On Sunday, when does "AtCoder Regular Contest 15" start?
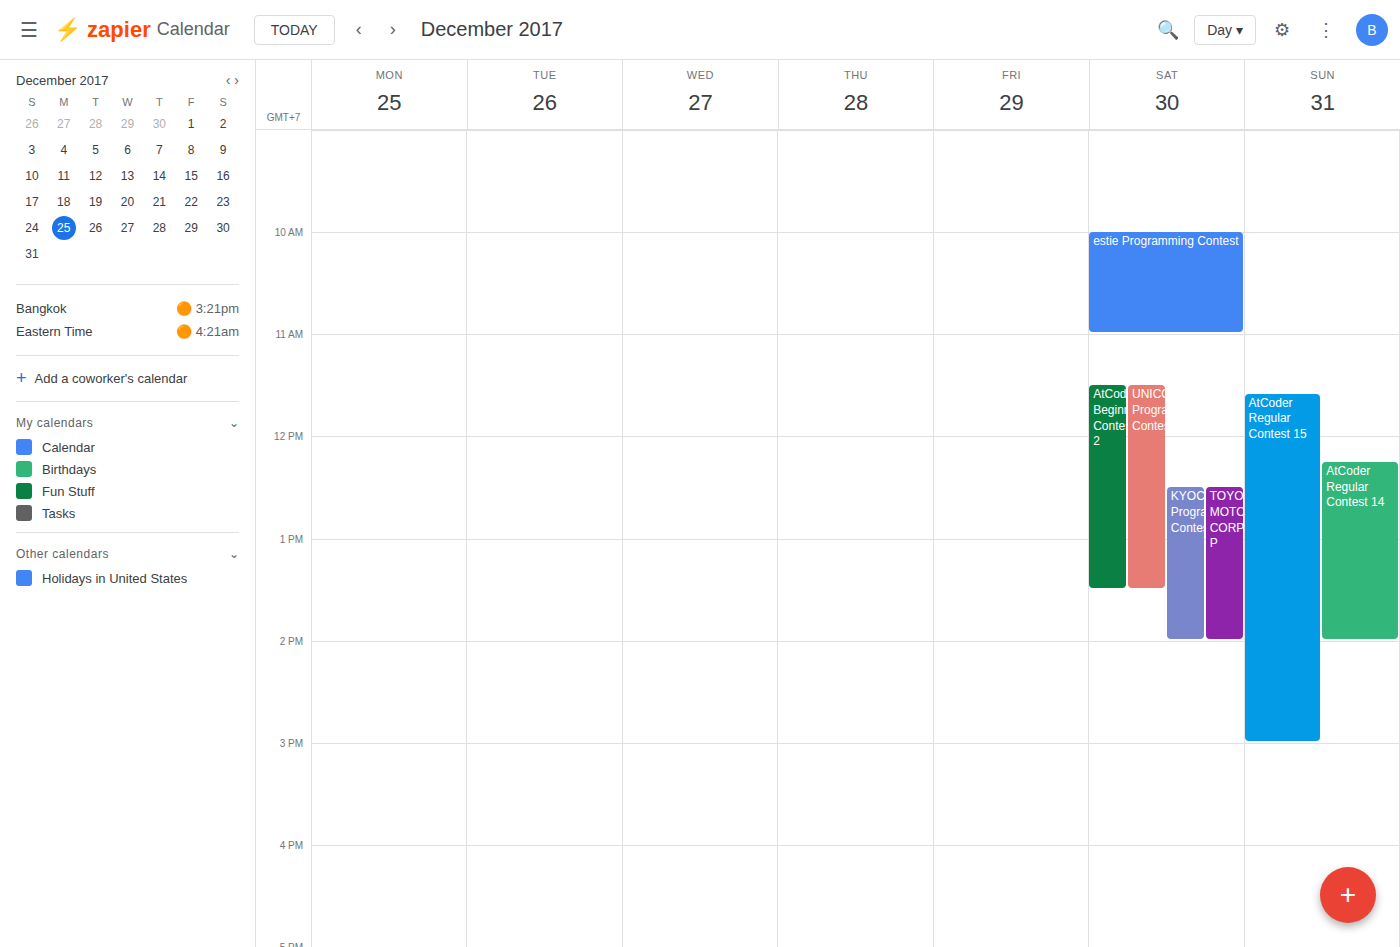
11:35